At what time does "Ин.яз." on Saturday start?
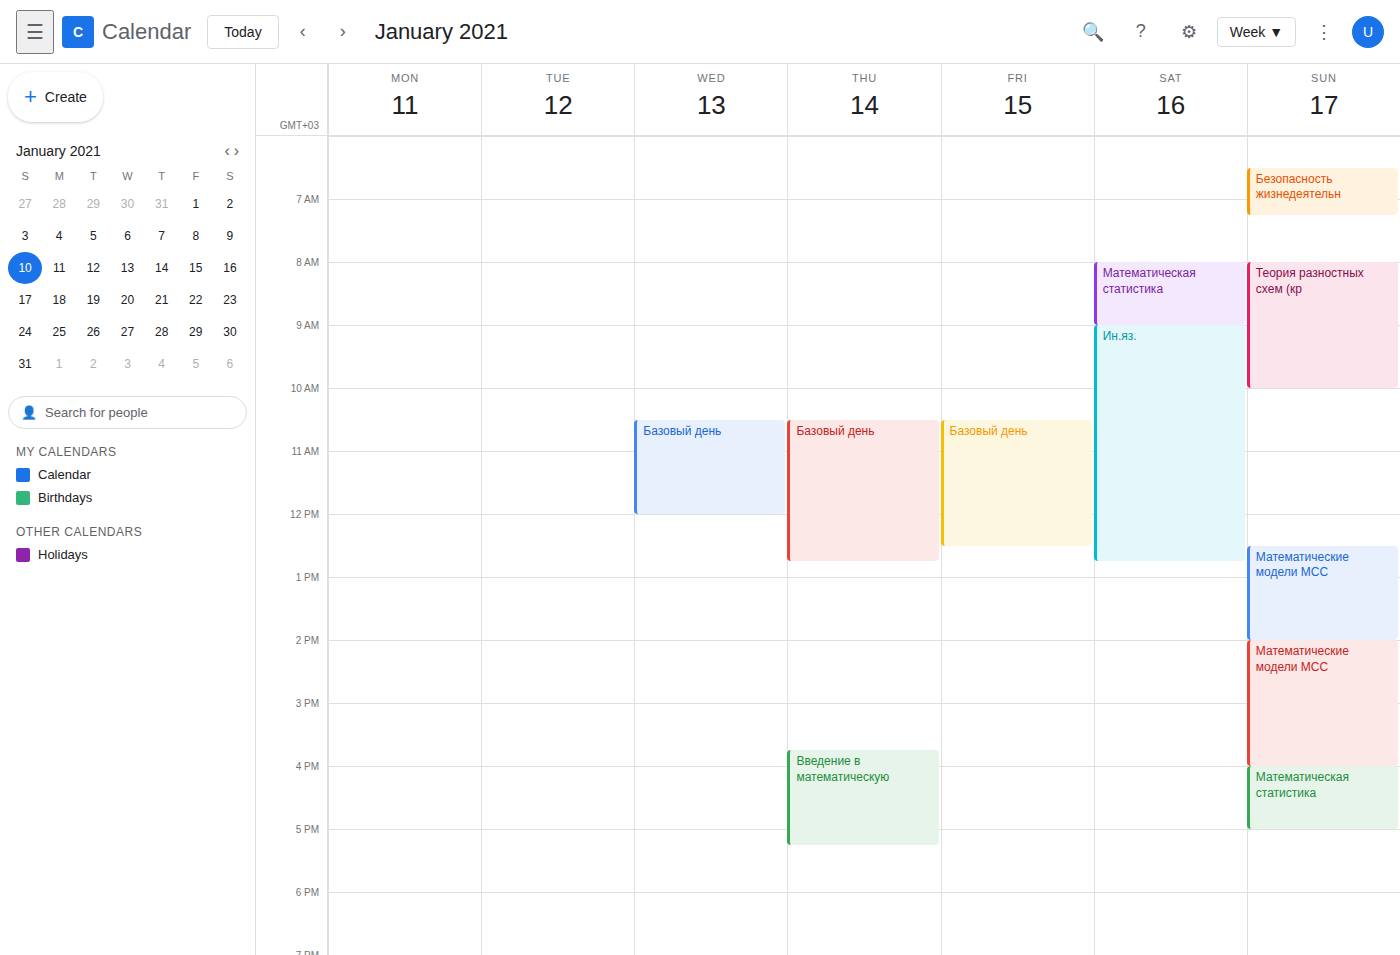
09:00